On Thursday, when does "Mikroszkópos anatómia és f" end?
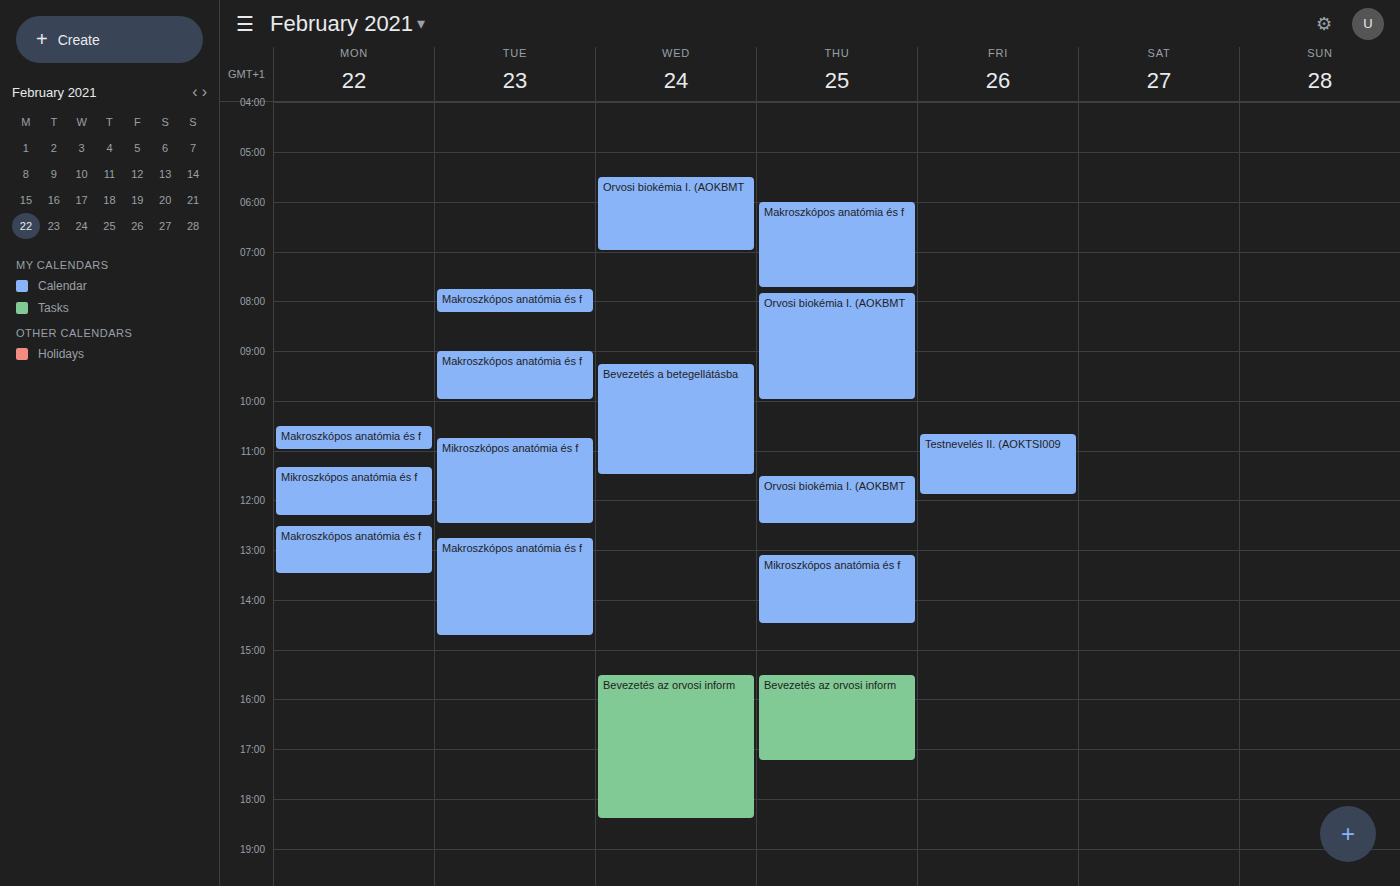
14:30